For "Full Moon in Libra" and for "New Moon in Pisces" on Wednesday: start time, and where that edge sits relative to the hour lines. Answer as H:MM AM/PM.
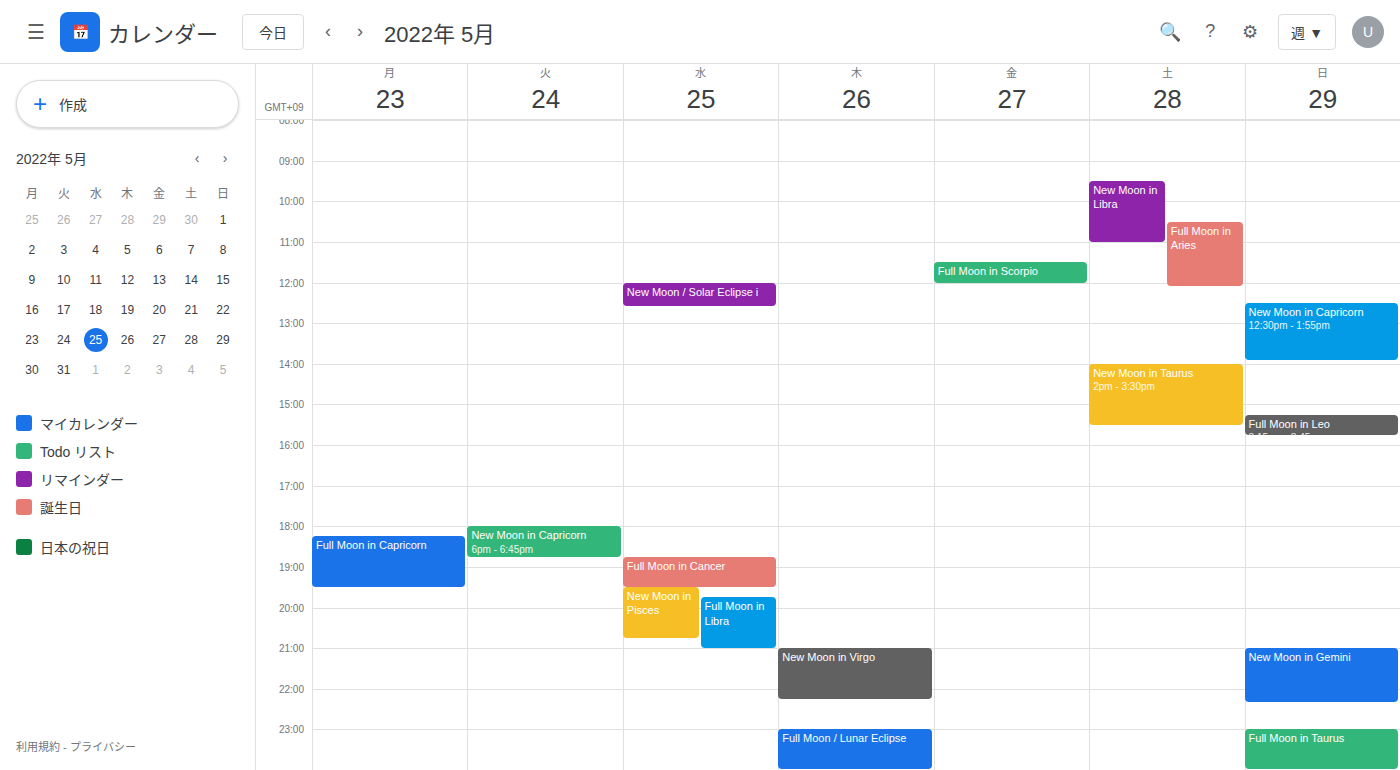
"Full Moon in Libra": 7:45 PM, neither: three quarters of the way from the 7 PM line to the 8 PM line. "New Moon in Pisces": 7:30 PM, halfway between the 7 PM and 8 PM lines.